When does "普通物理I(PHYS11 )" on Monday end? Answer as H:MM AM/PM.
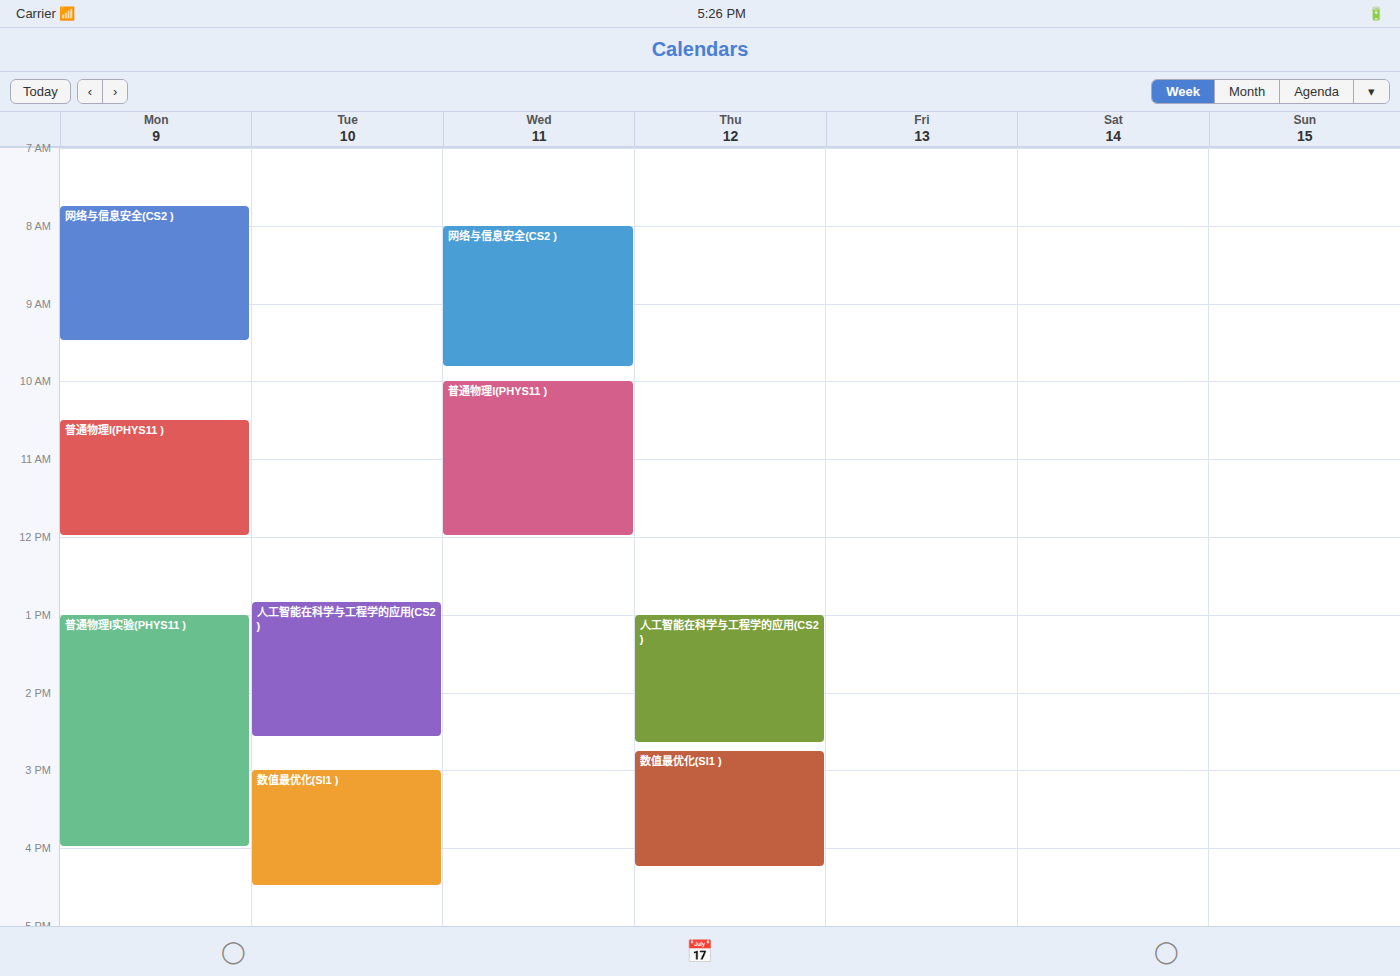
12:00 PM